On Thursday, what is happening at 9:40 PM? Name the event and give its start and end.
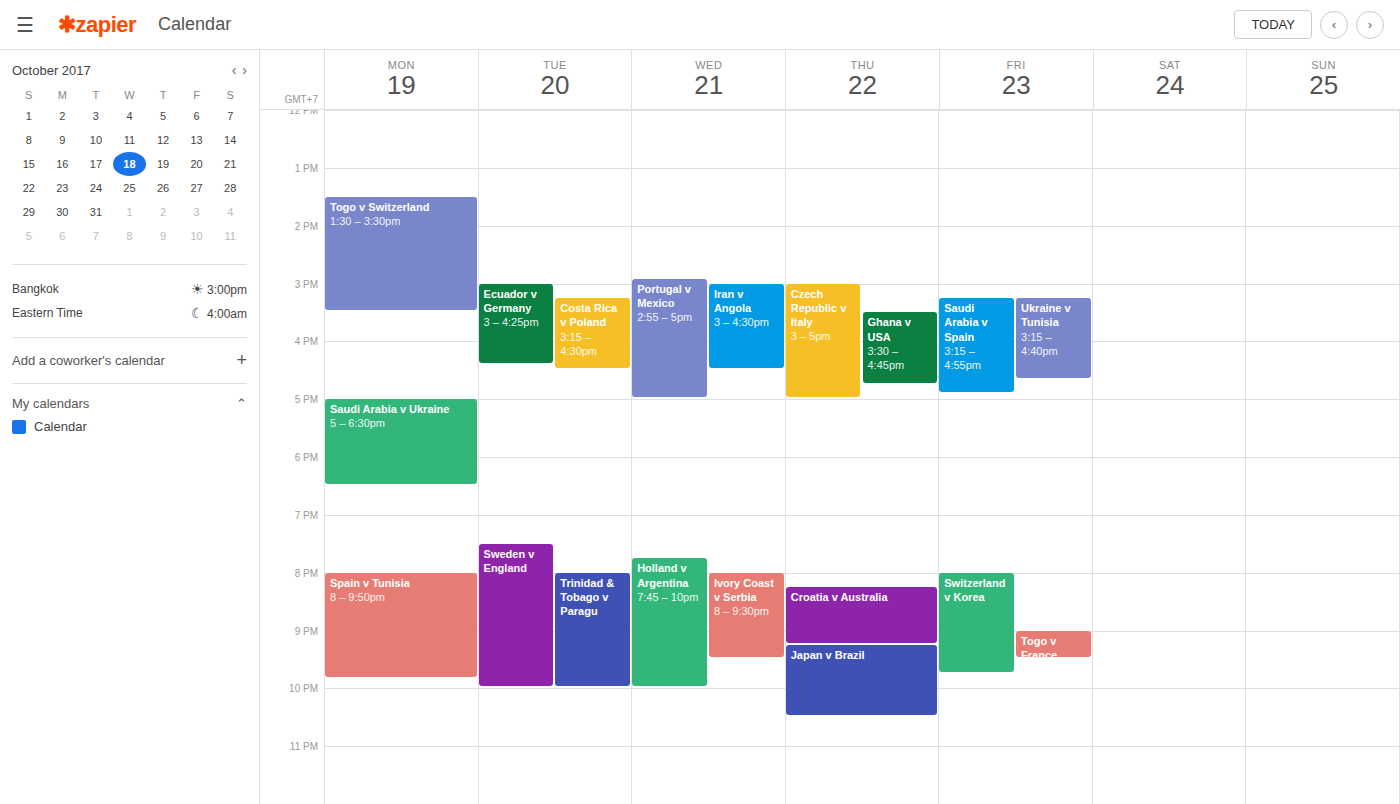
"Japan v Brazil", 9:15 PM to 10:30 PM